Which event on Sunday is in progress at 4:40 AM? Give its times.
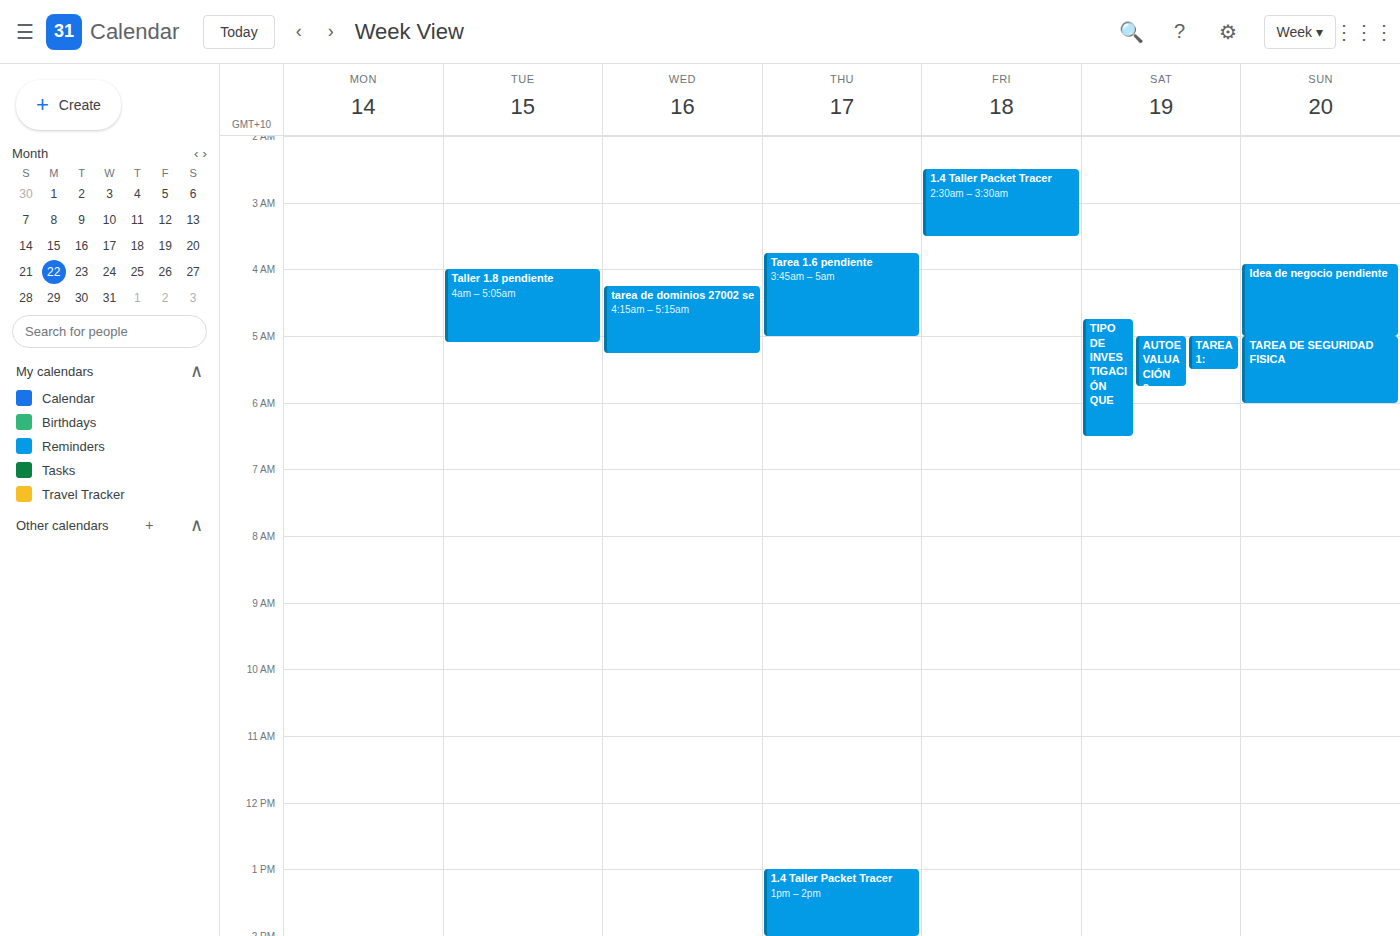
"Idea de negocio pendiente", 3:55 AM to 5:00 AM